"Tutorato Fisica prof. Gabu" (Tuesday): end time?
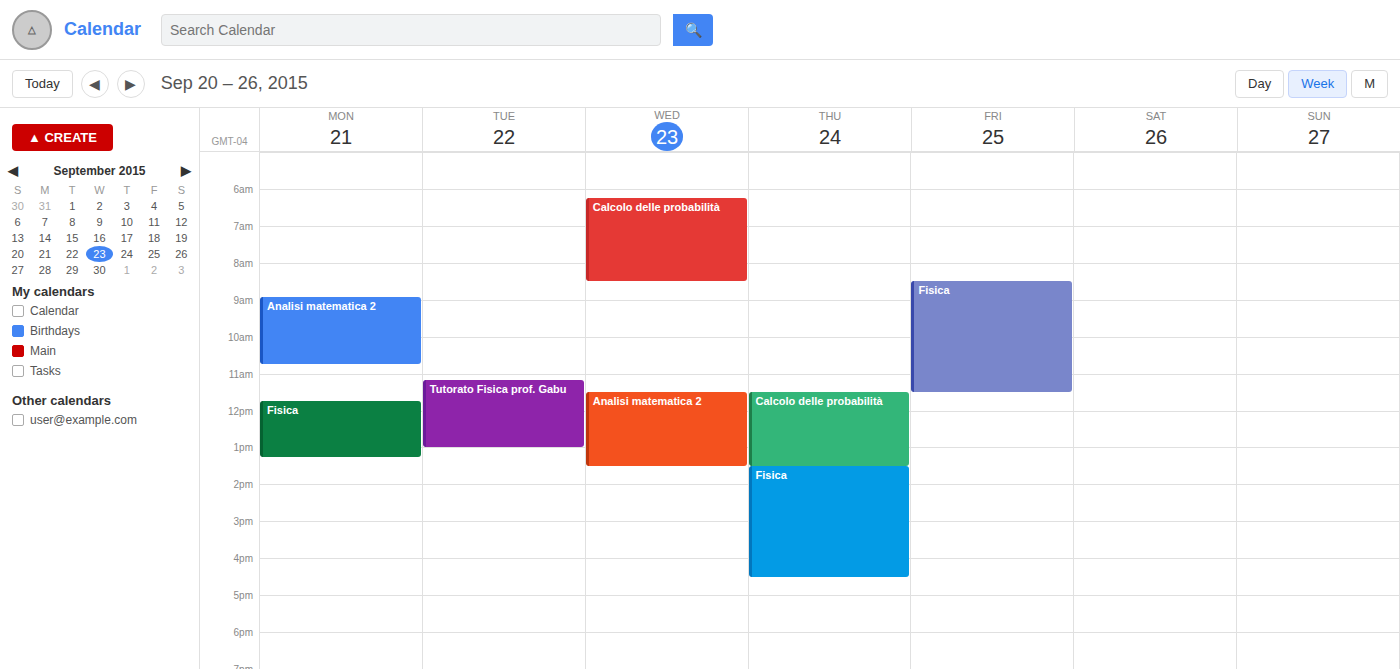
1:00 PM